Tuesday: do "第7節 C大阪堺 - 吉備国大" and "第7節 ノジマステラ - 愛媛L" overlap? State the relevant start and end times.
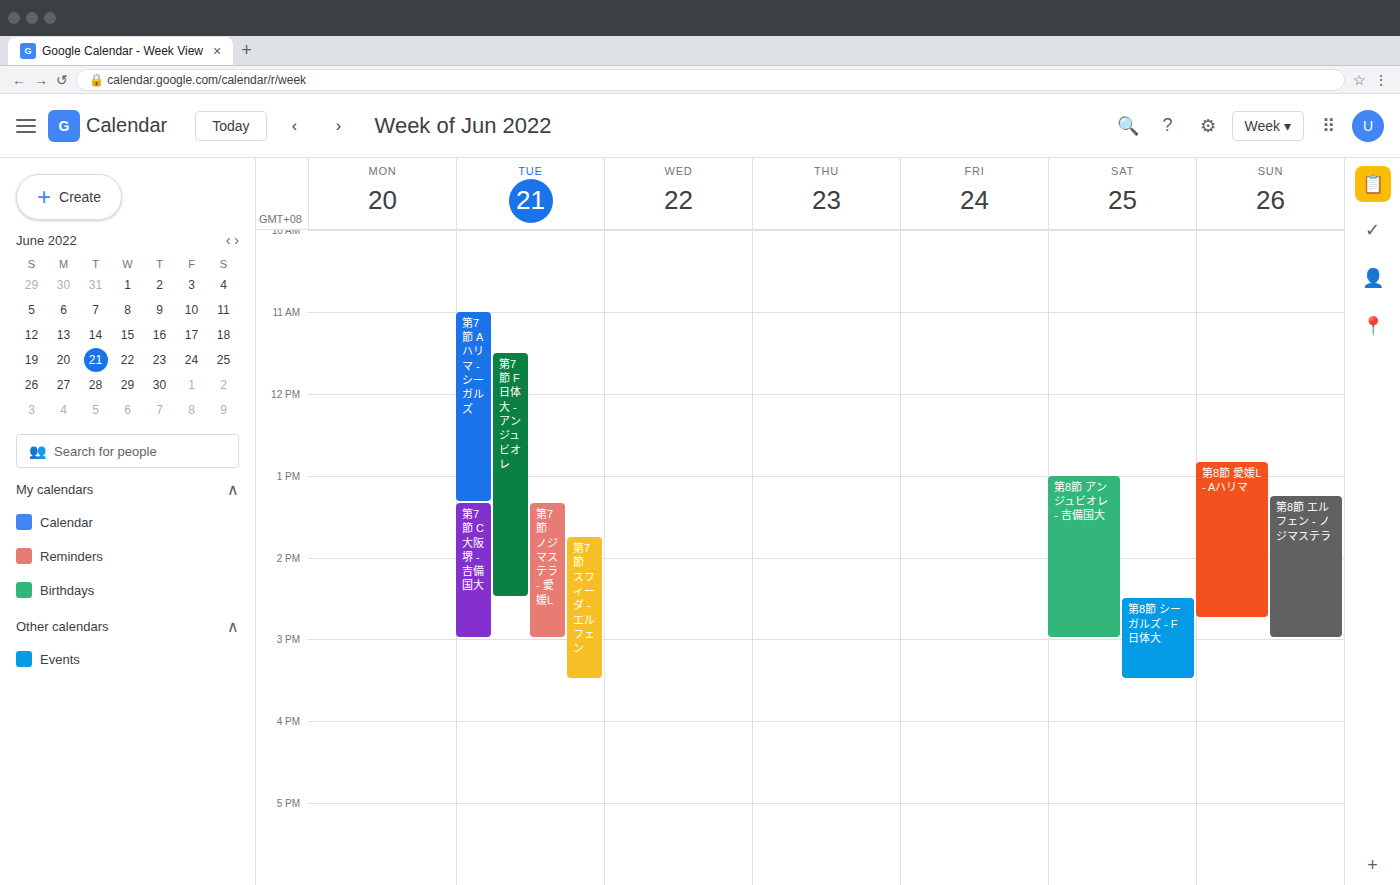
"第7節 C大阪堺 - 吉備国大" runs 13:20 to 15:00, inside "第7節 ノジマステラ - 愛媛L" -- they overlap.